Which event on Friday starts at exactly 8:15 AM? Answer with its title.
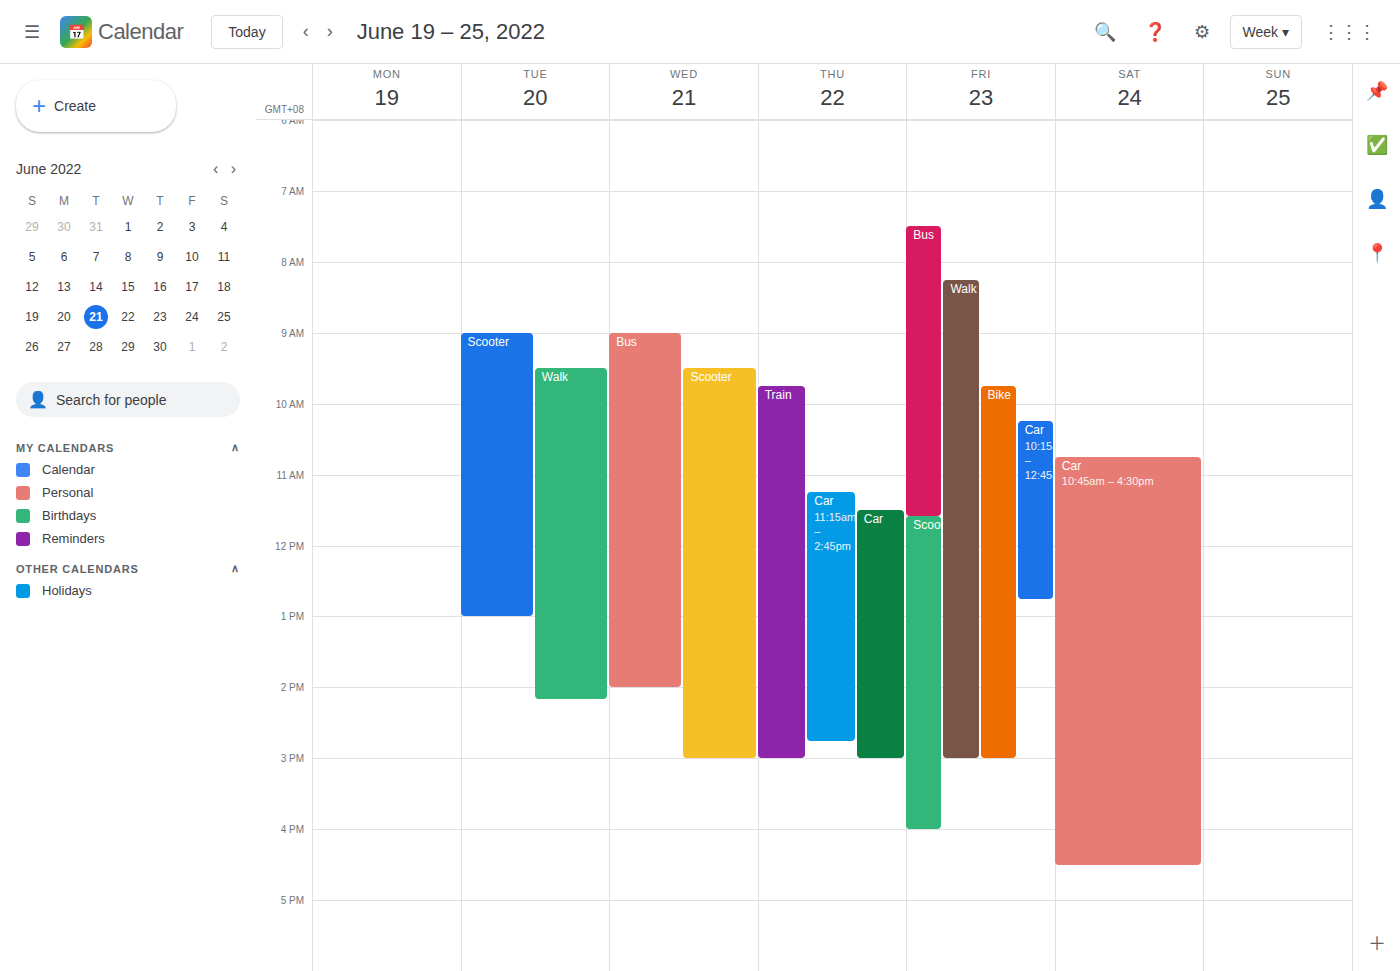
"Walk"